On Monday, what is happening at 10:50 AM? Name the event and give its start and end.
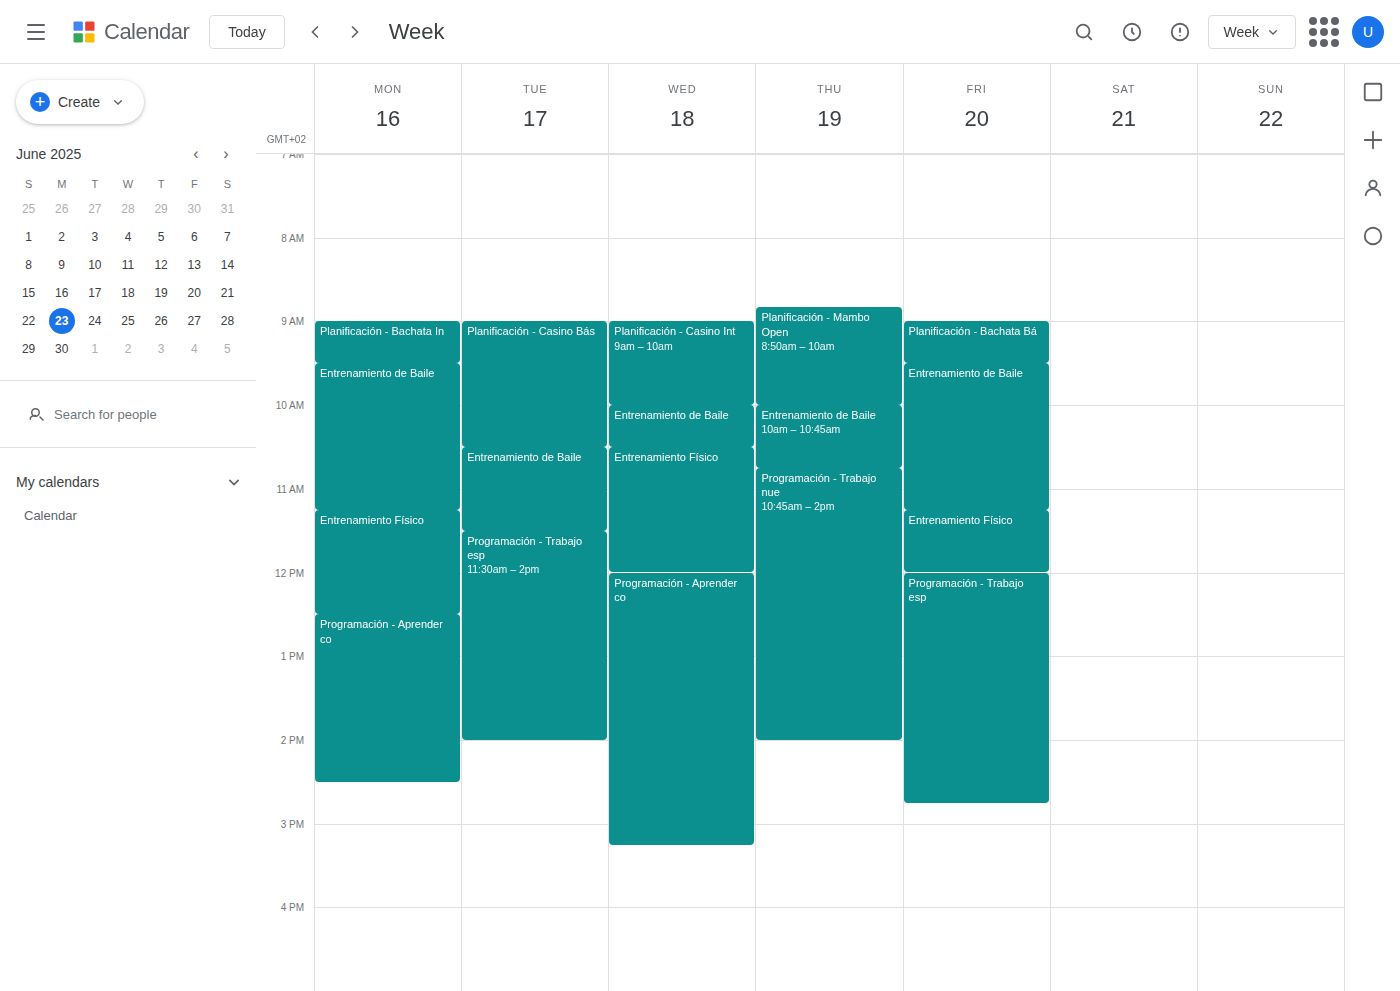
"Entrenamiento de Baile", 9:30 AM to 11:15 AM